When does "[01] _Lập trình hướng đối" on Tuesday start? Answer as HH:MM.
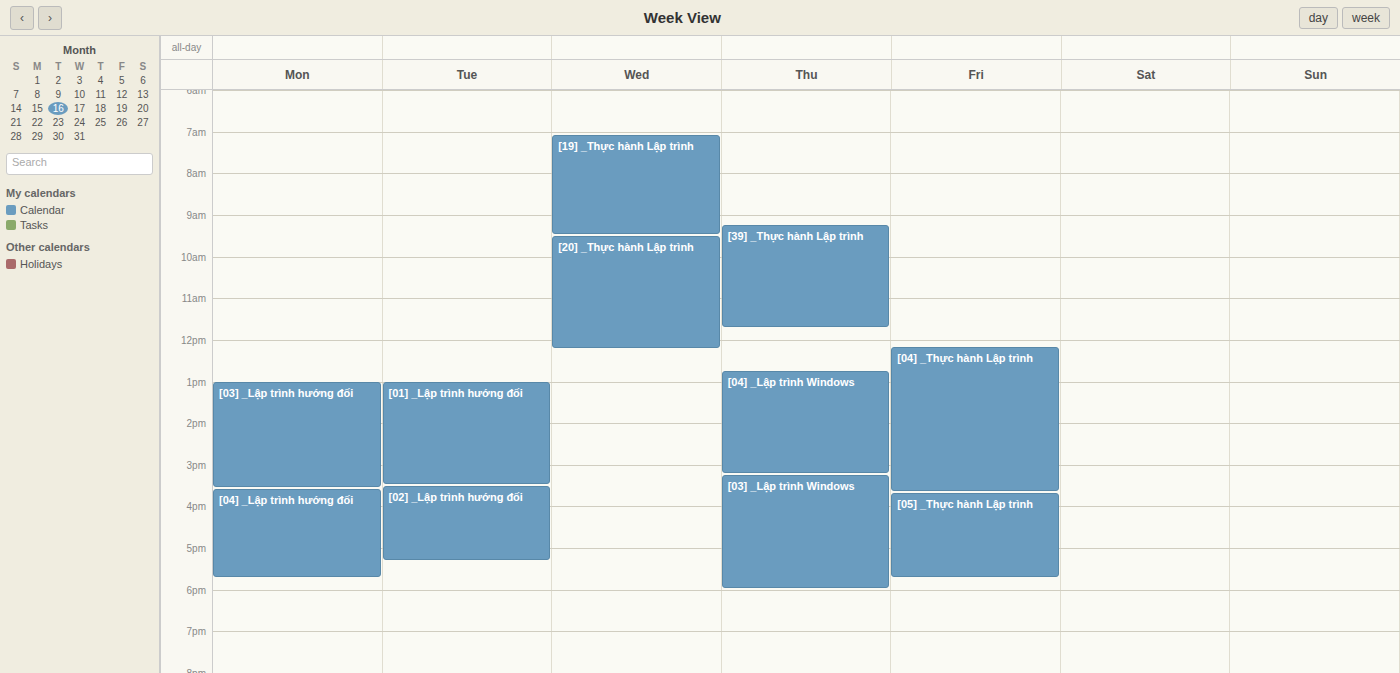
13:00